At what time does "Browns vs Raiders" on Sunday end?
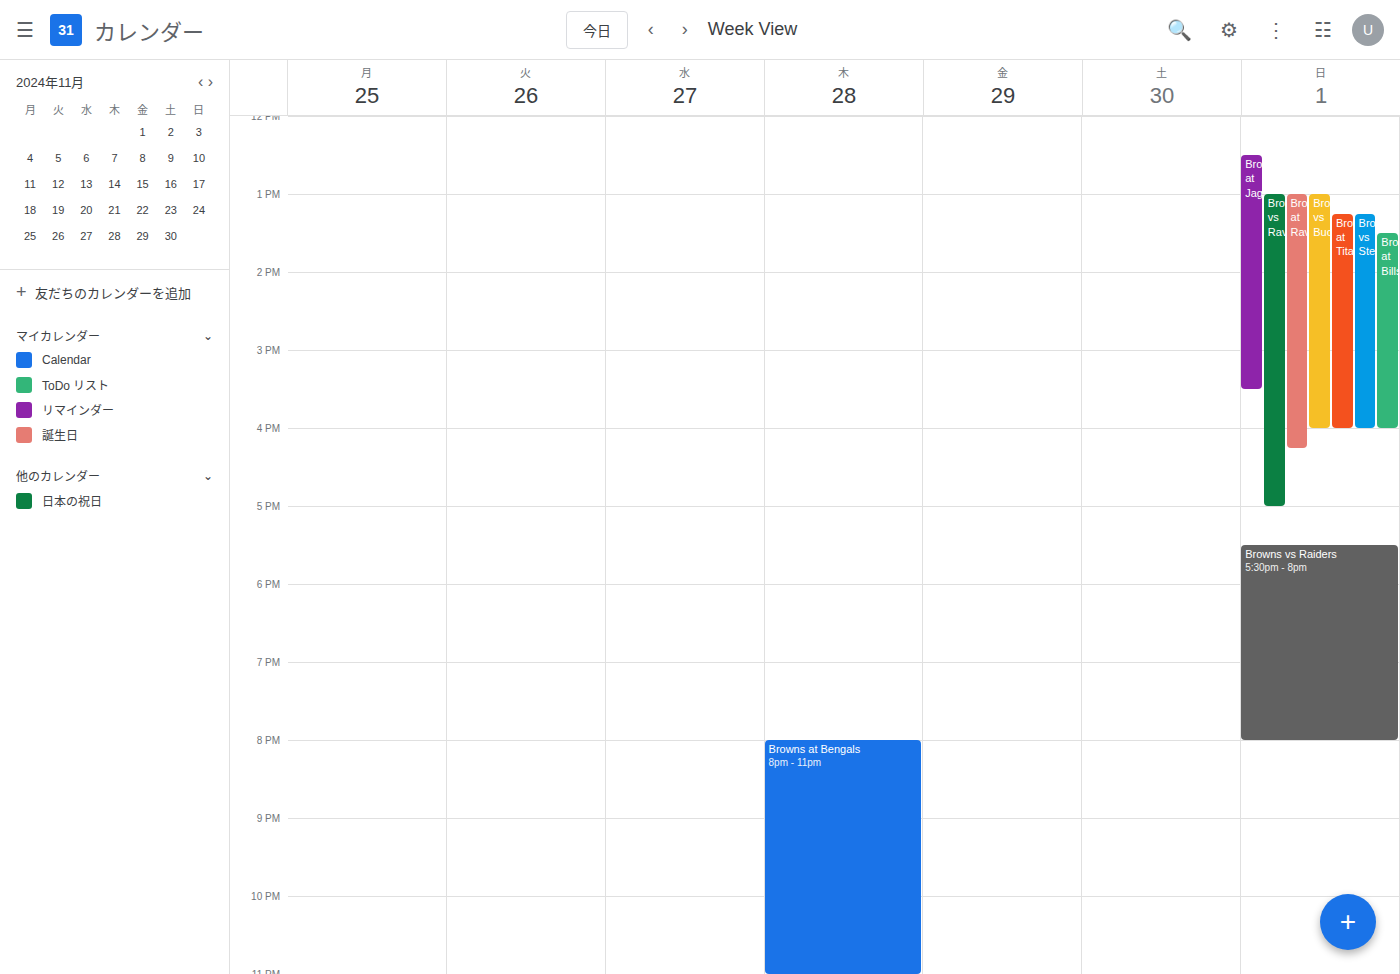
20:00